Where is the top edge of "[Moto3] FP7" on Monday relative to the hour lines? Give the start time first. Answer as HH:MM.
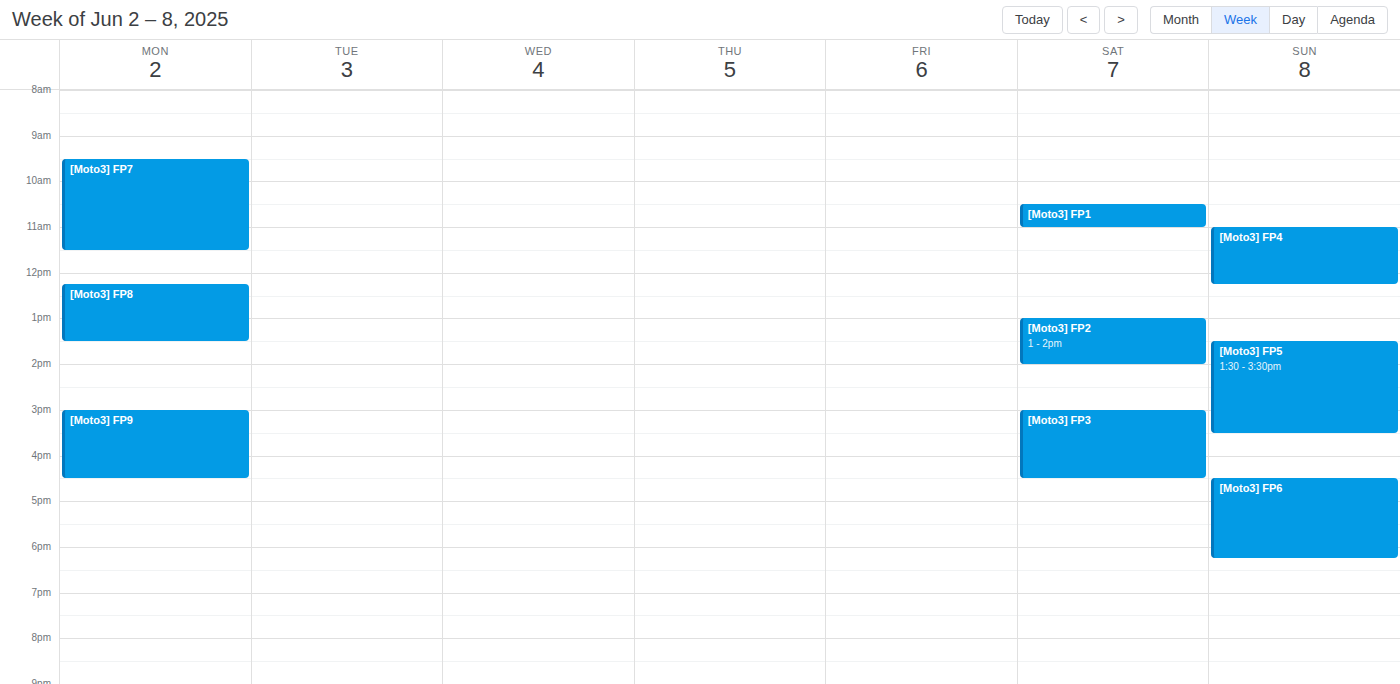
09:30 -- halfway between the 09:00 and 10:00 lines.